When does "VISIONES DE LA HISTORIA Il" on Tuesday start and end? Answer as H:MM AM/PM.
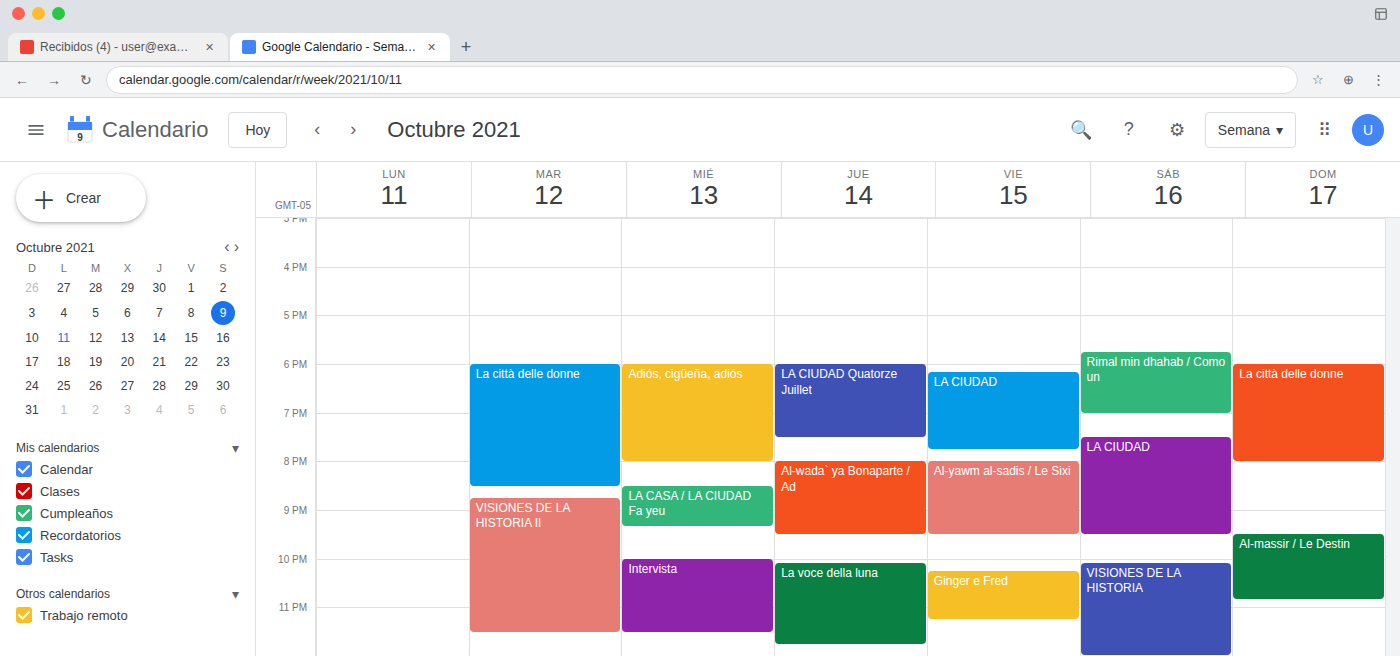
8:45 PM to 11:30 PM